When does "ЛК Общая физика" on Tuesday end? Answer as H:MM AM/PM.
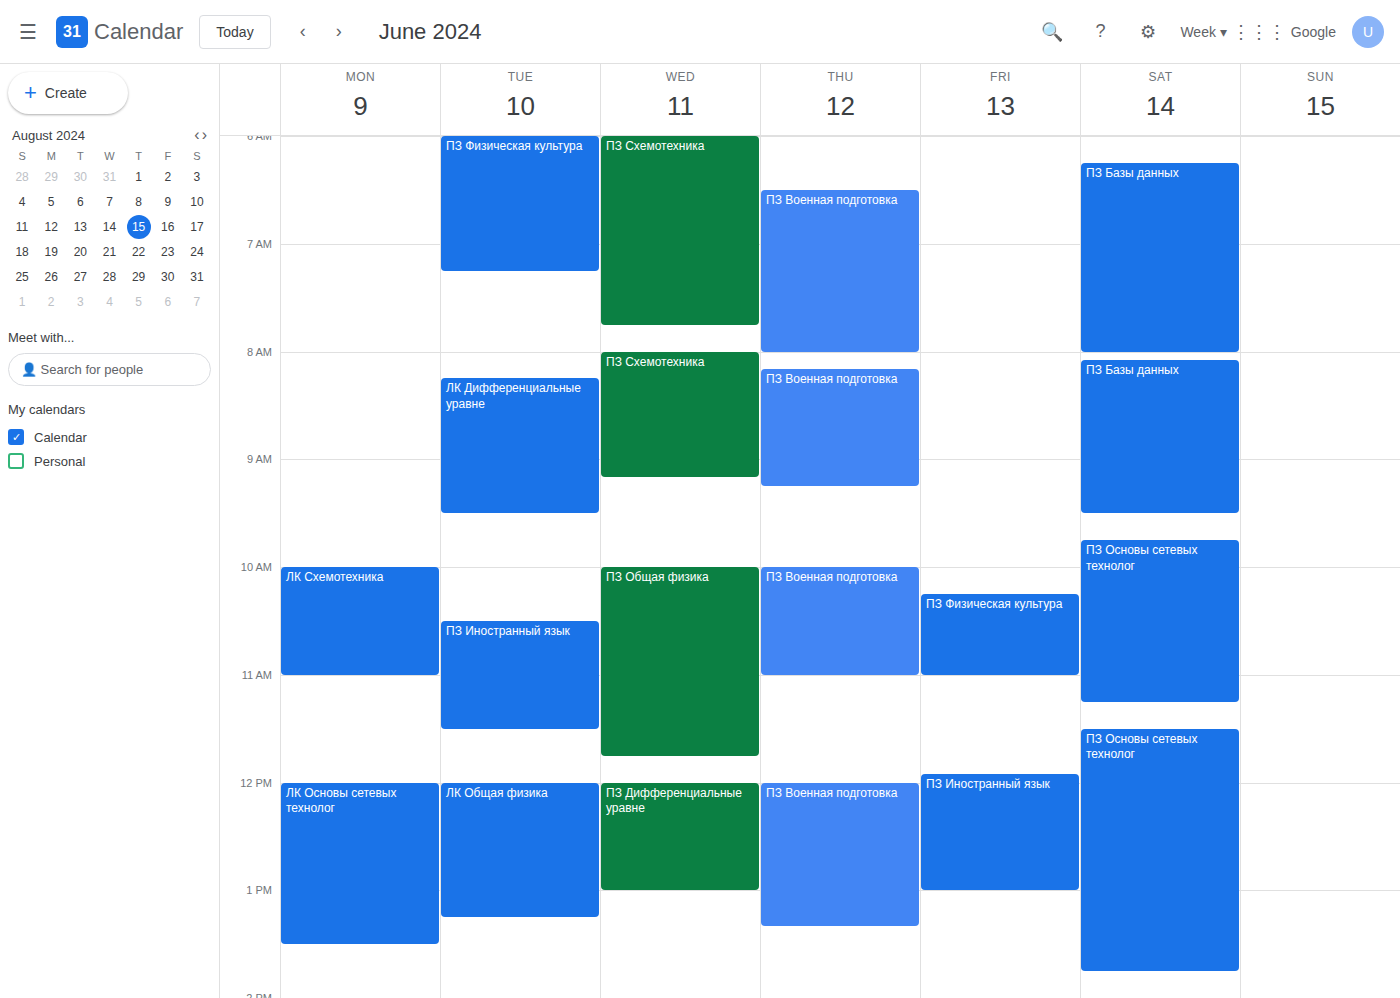
1:15 PM